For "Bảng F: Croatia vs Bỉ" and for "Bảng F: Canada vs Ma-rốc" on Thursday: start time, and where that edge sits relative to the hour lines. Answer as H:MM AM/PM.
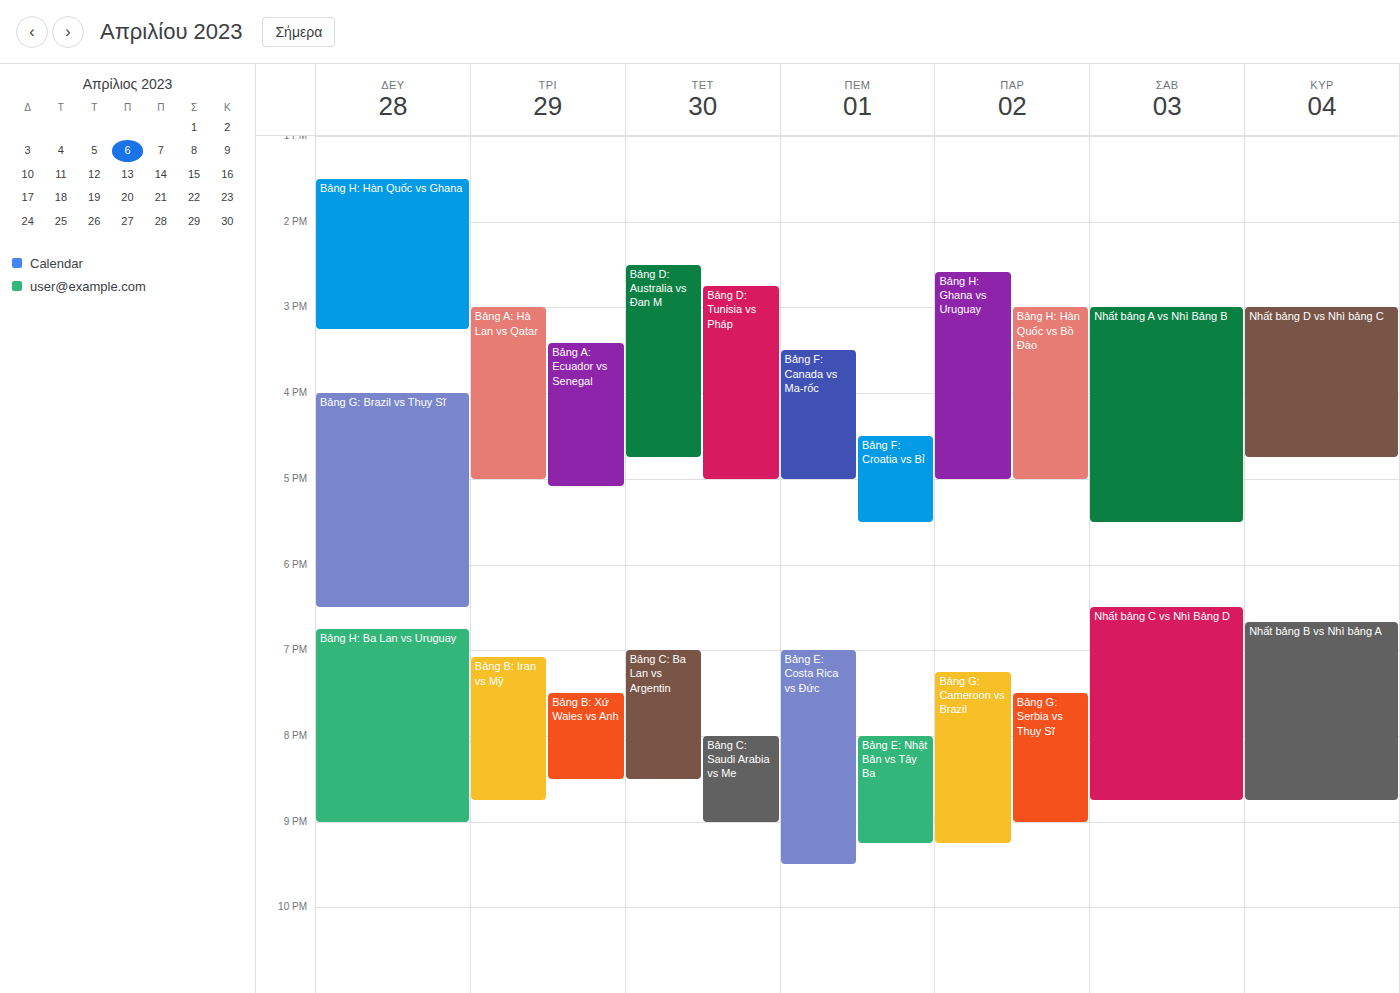
"Bảng F: Croatia vs Bỉ": 4:30 PM, halfway between the 4 PM and 5 PM lines. "Bảng F: Canada vs Ma-rốc": 3:30 PM, halfway between the 3 PM and 4 PM lines.